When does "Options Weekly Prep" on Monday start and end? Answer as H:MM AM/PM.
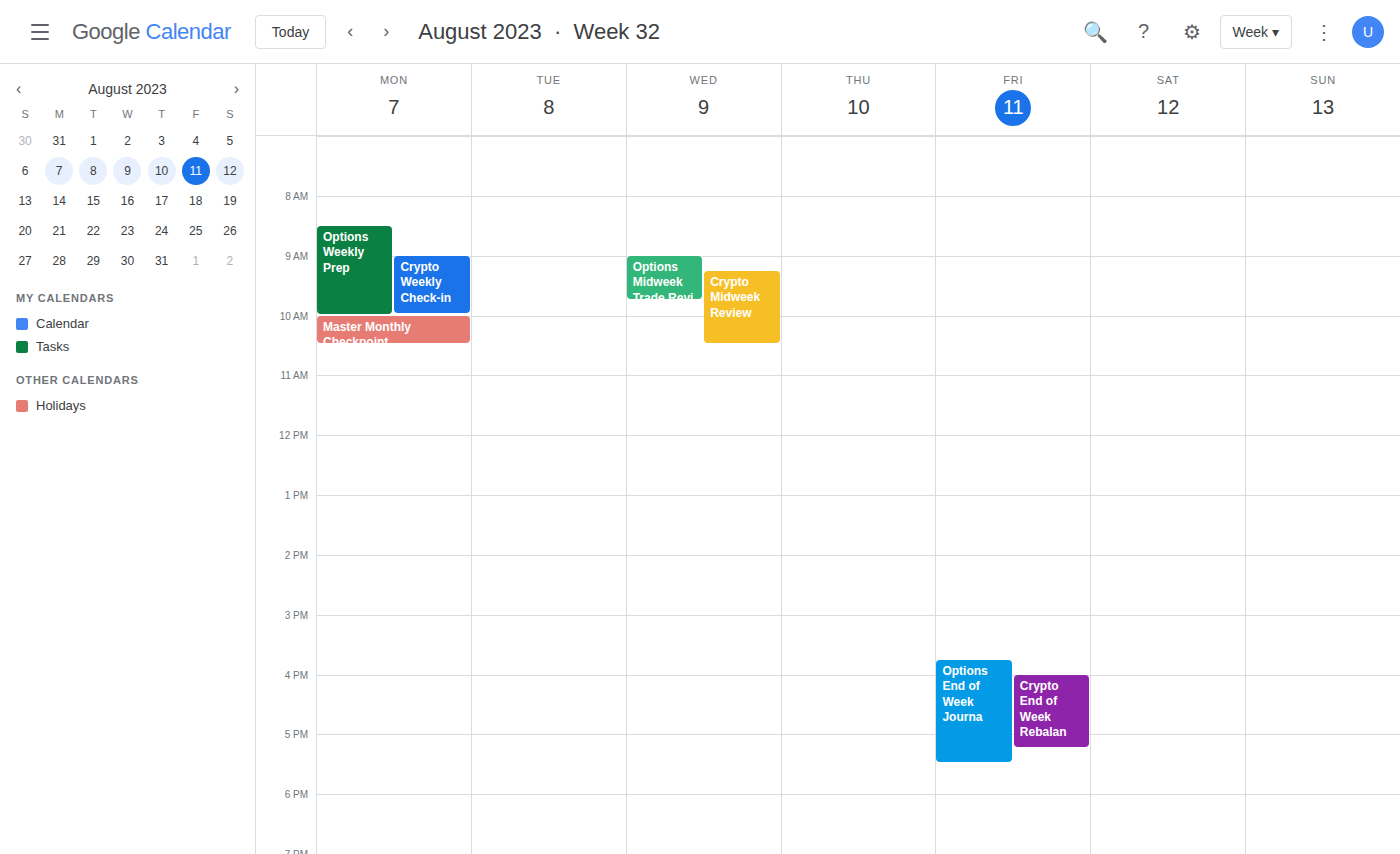
8:30 AM to 10:00 AM